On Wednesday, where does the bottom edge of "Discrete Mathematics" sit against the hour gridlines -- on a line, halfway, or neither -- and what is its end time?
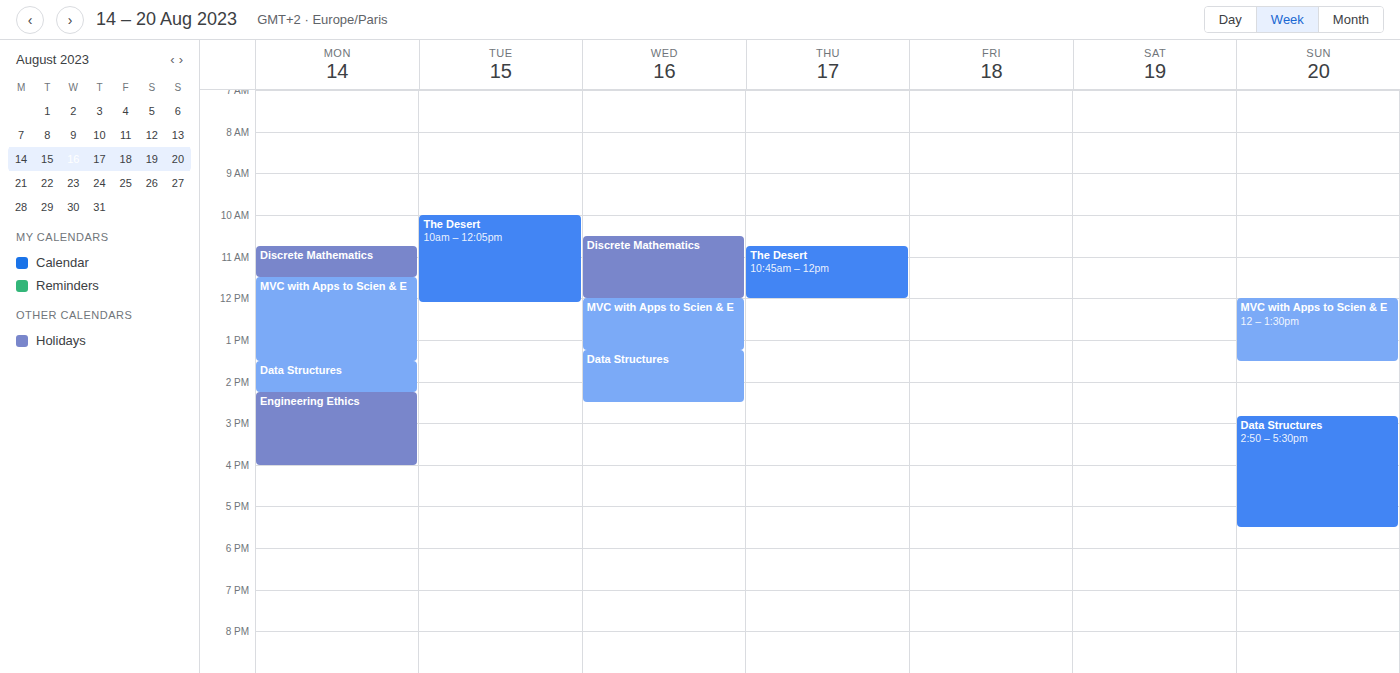
12:00 -- exactly on the 12:00 line.